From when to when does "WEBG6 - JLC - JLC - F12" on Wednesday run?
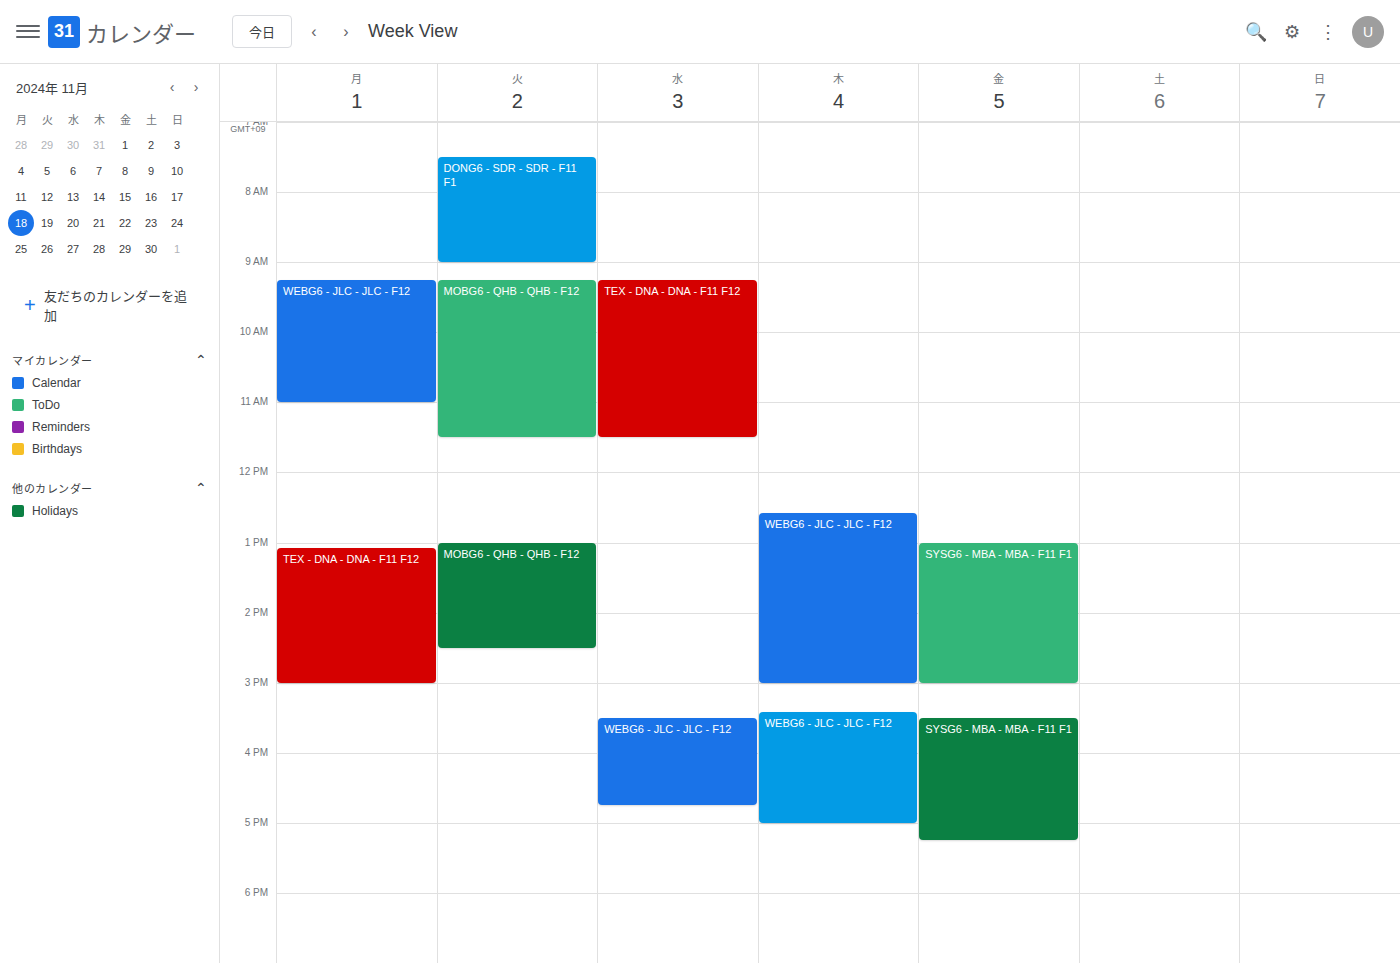
3:30 PM to 4:45 PM